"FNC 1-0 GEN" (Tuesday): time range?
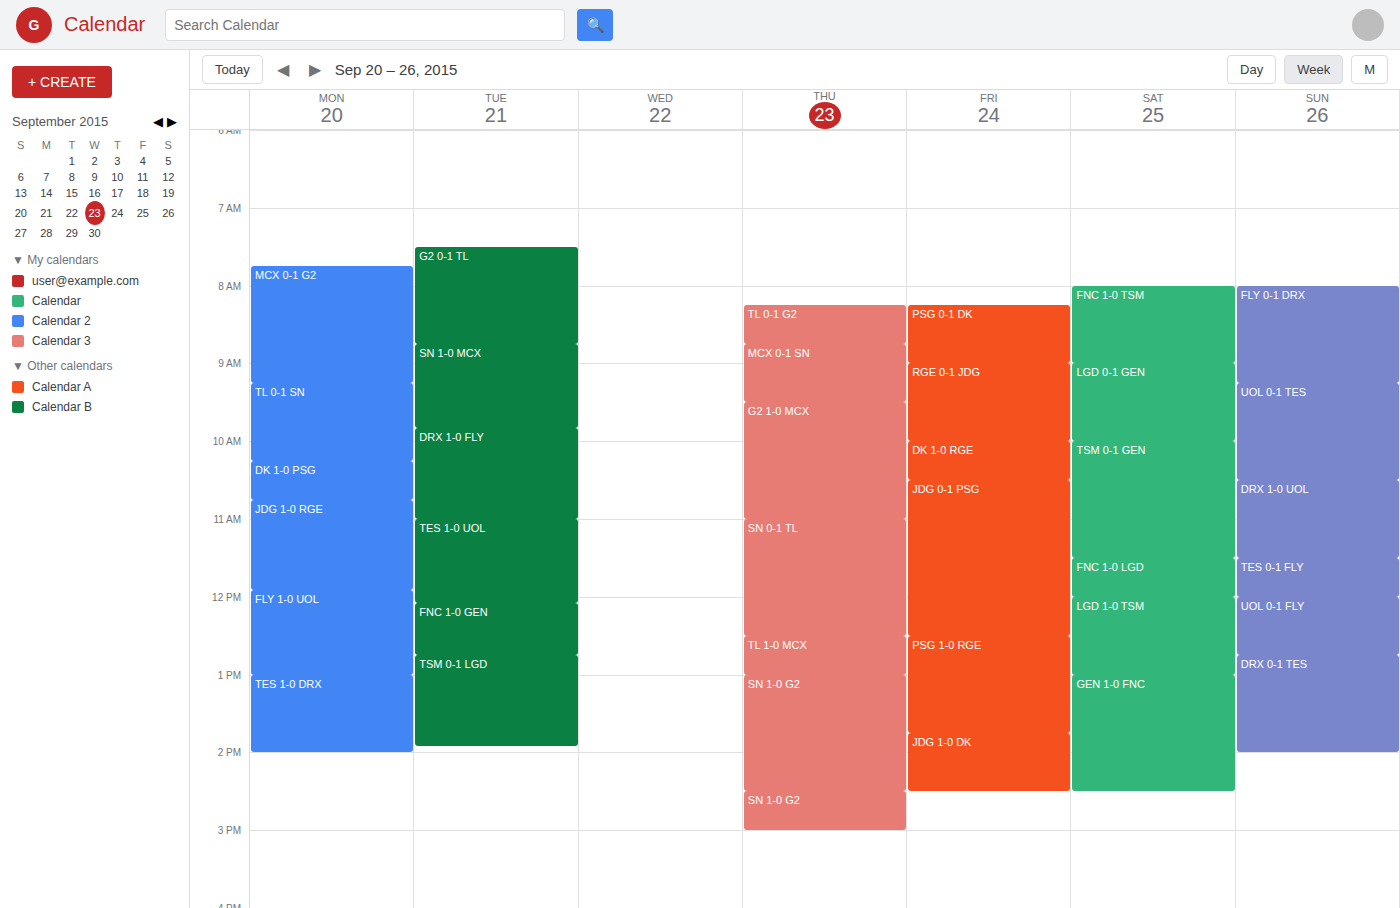
12:05 PM to 12:45 PM